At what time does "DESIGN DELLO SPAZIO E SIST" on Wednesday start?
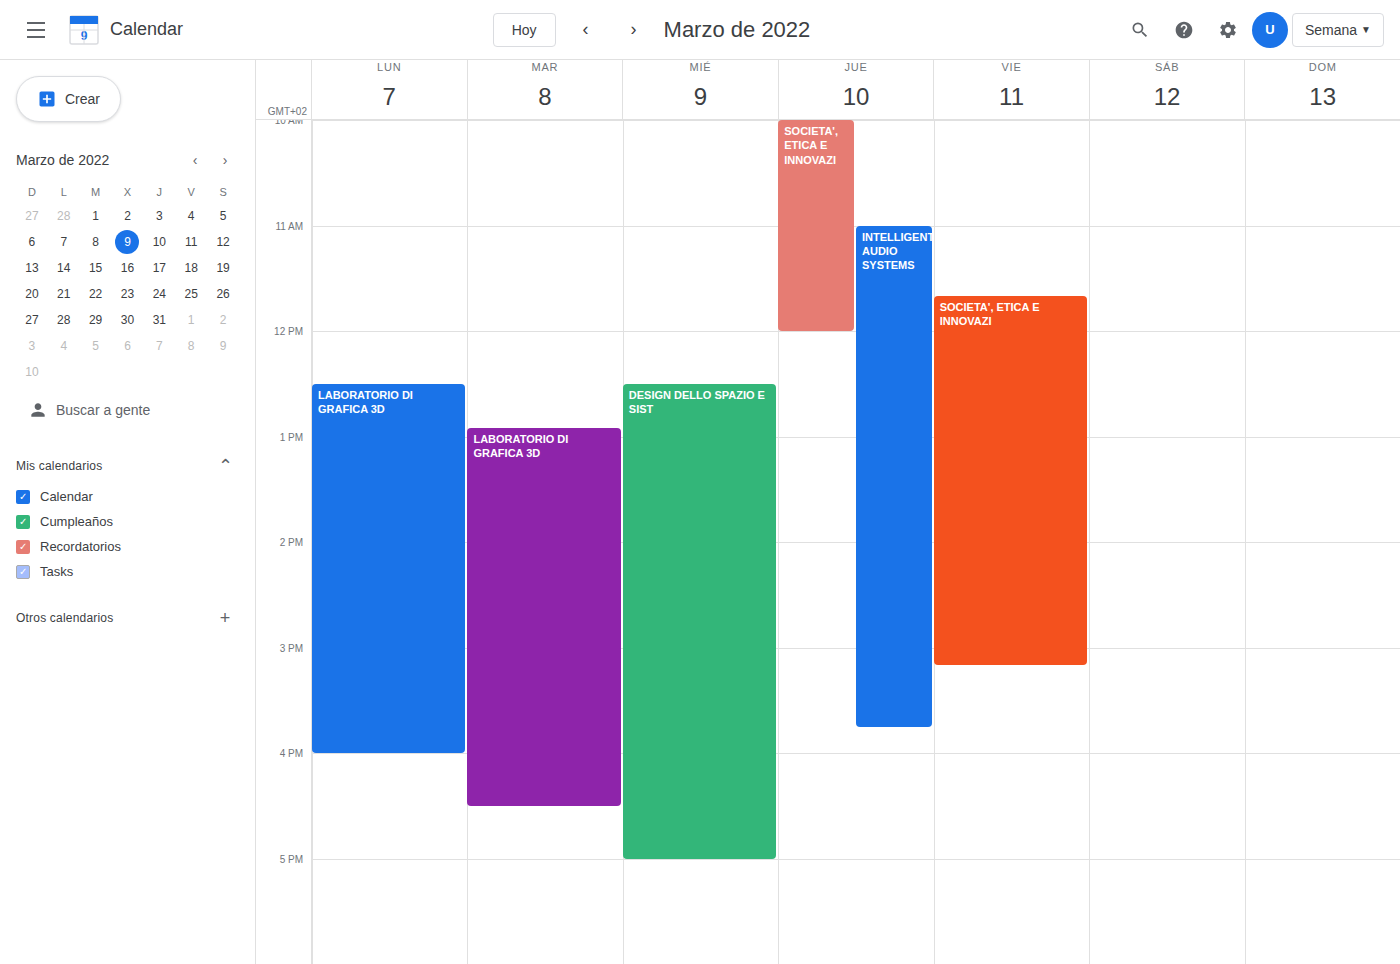
12:30 PM